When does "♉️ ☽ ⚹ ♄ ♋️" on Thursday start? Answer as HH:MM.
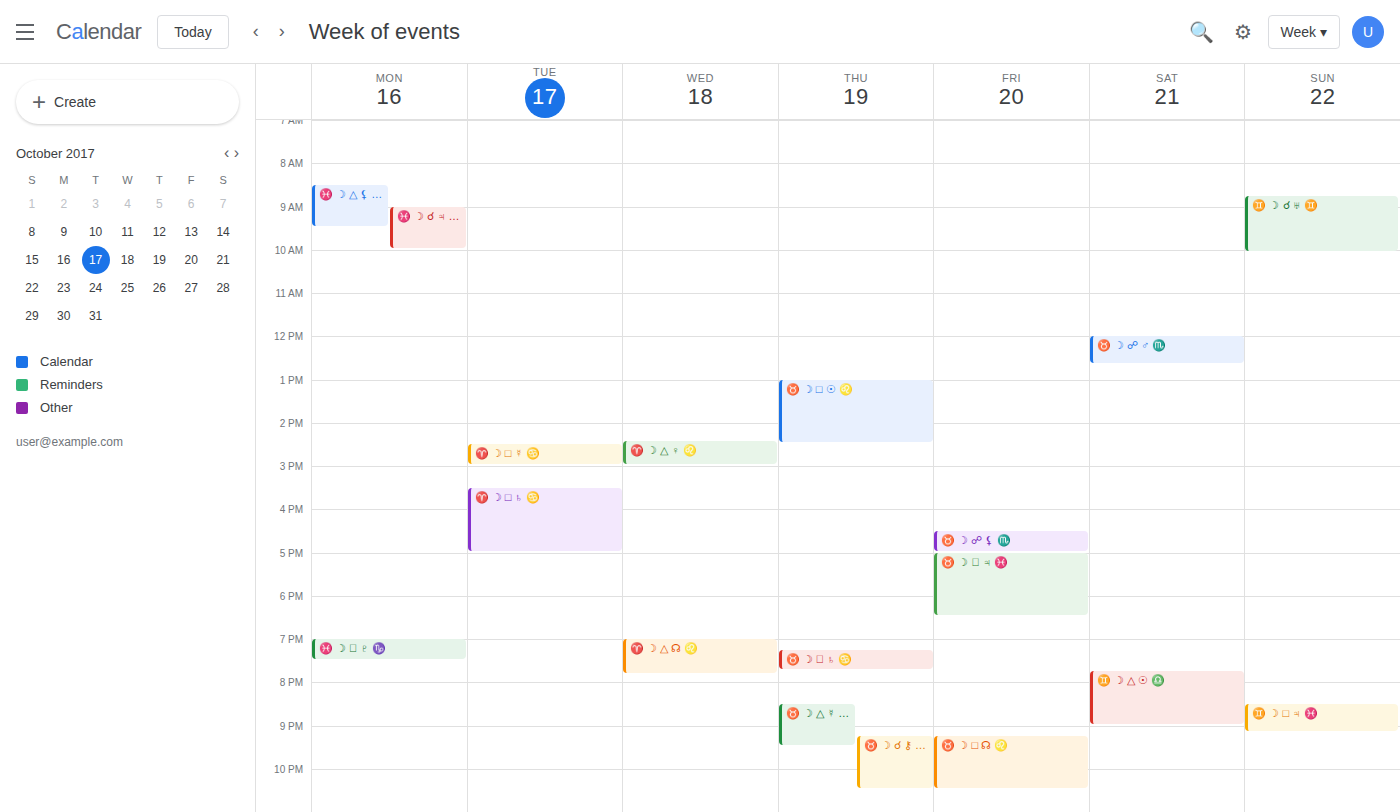
19:15